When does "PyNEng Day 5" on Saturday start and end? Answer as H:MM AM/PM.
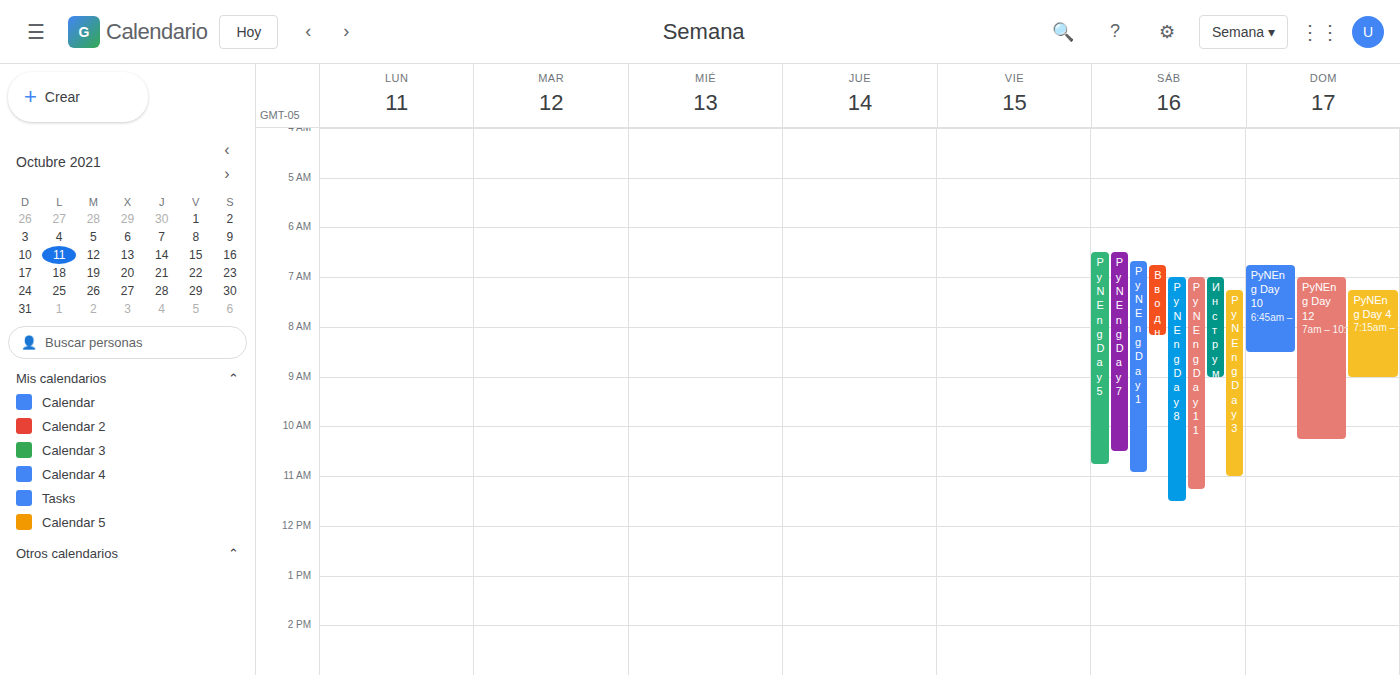
6:30 AM to 10:45 AM